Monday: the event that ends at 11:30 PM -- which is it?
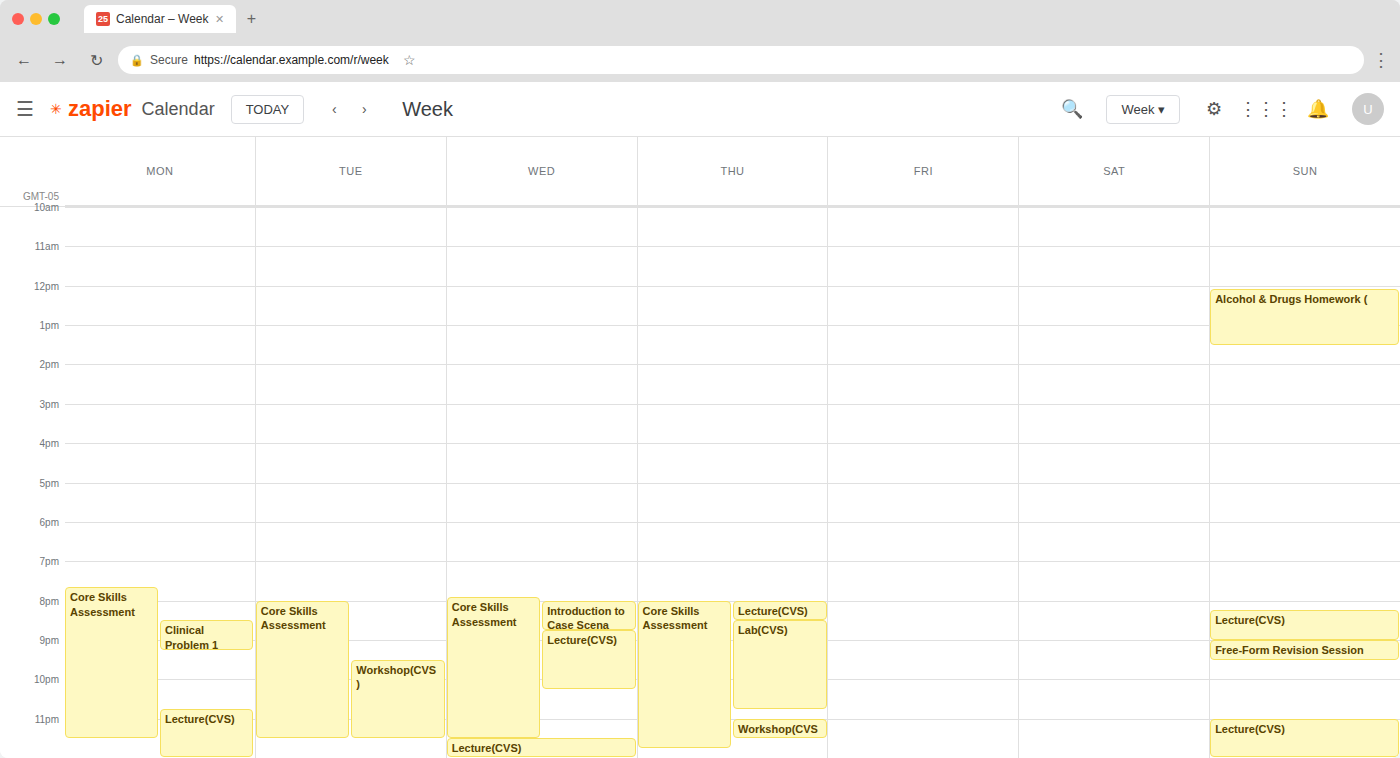
"Core Skills Assessment"